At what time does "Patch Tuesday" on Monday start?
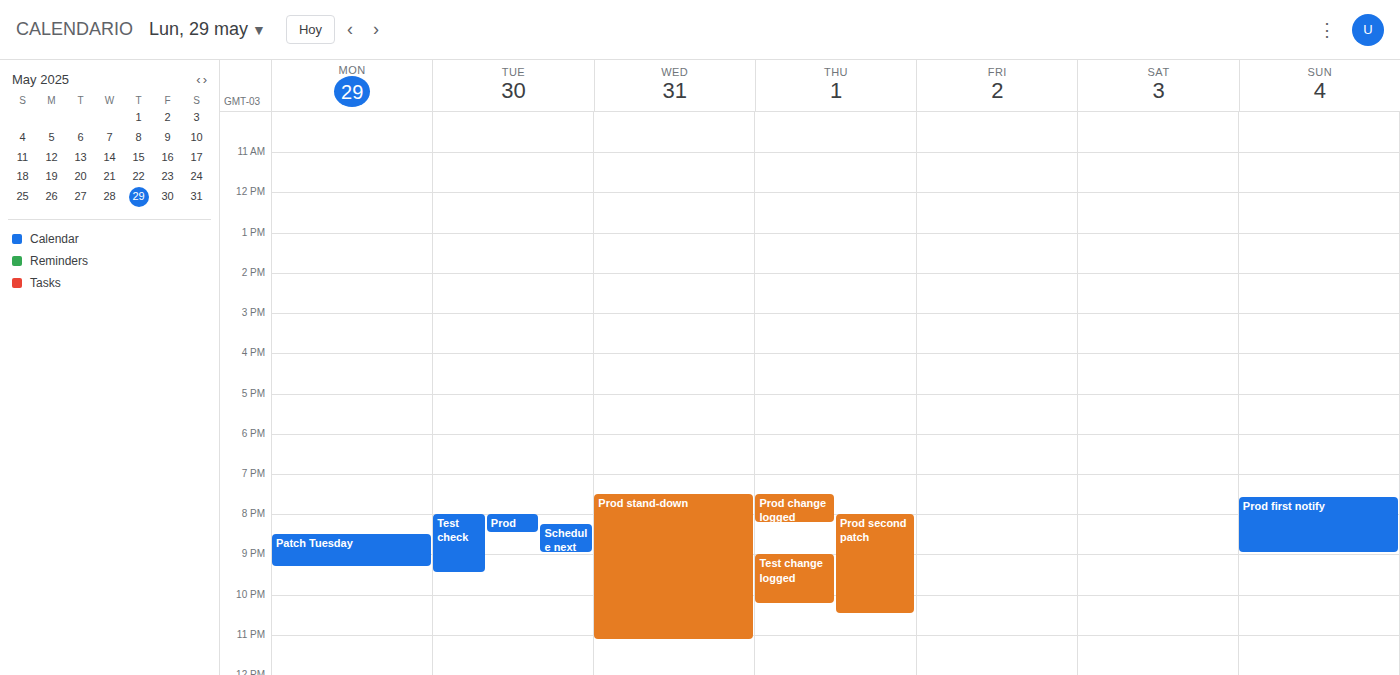
8:30 PM